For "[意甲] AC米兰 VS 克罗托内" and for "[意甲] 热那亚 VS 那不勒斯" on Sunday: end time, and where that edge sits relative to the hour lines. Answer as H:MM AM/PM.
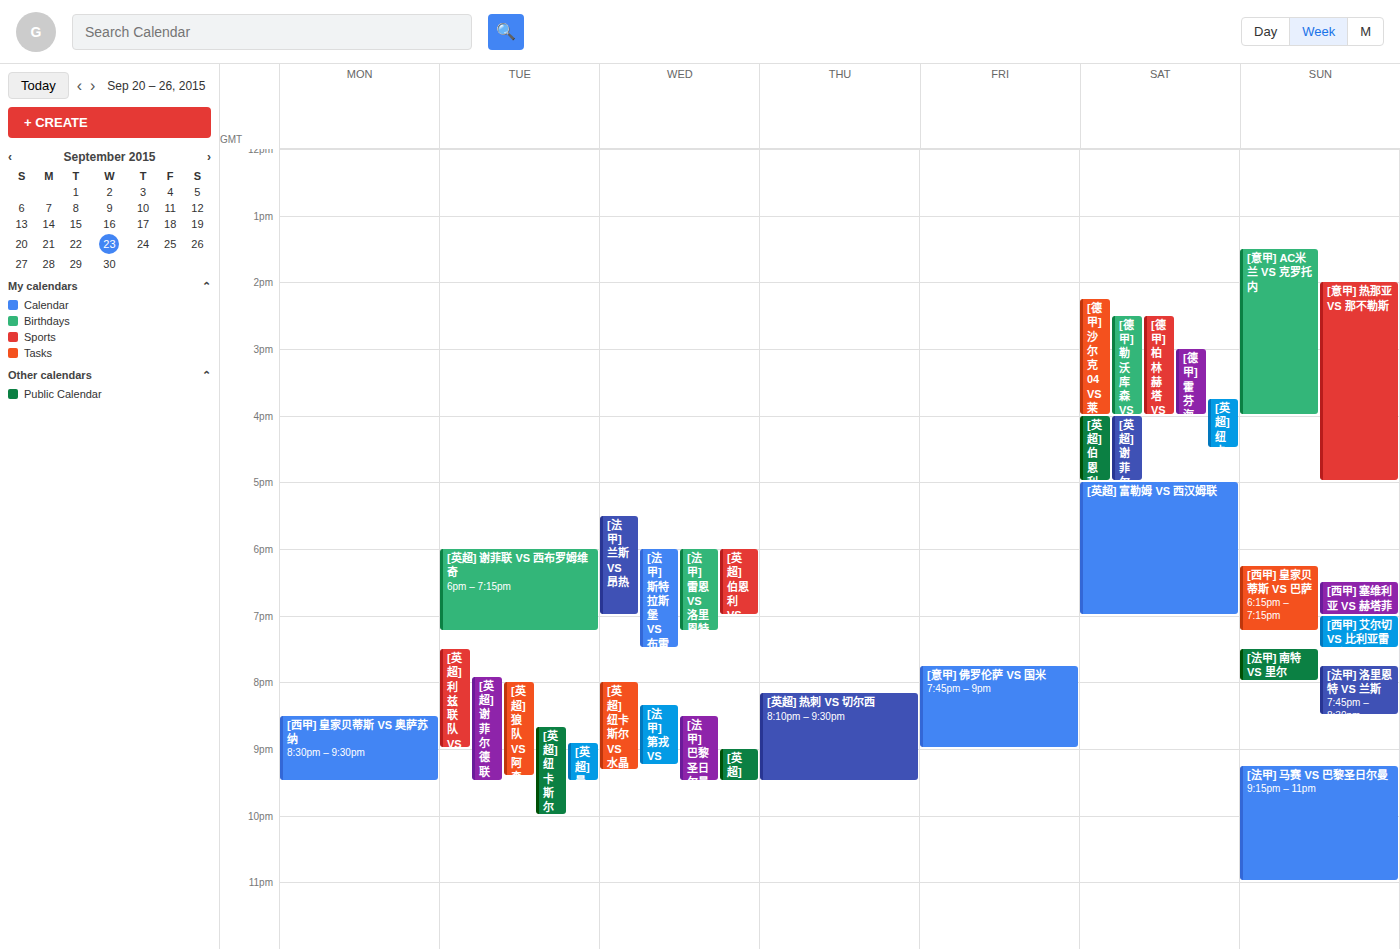
"[意甲] AC米兰 VS 克罗托内": 4:00 PM, exactly on the 4 PM line. "[意甲] 热那亚 VS 那不勒斯": 5:00 PM, exactly on the 5 PM line.